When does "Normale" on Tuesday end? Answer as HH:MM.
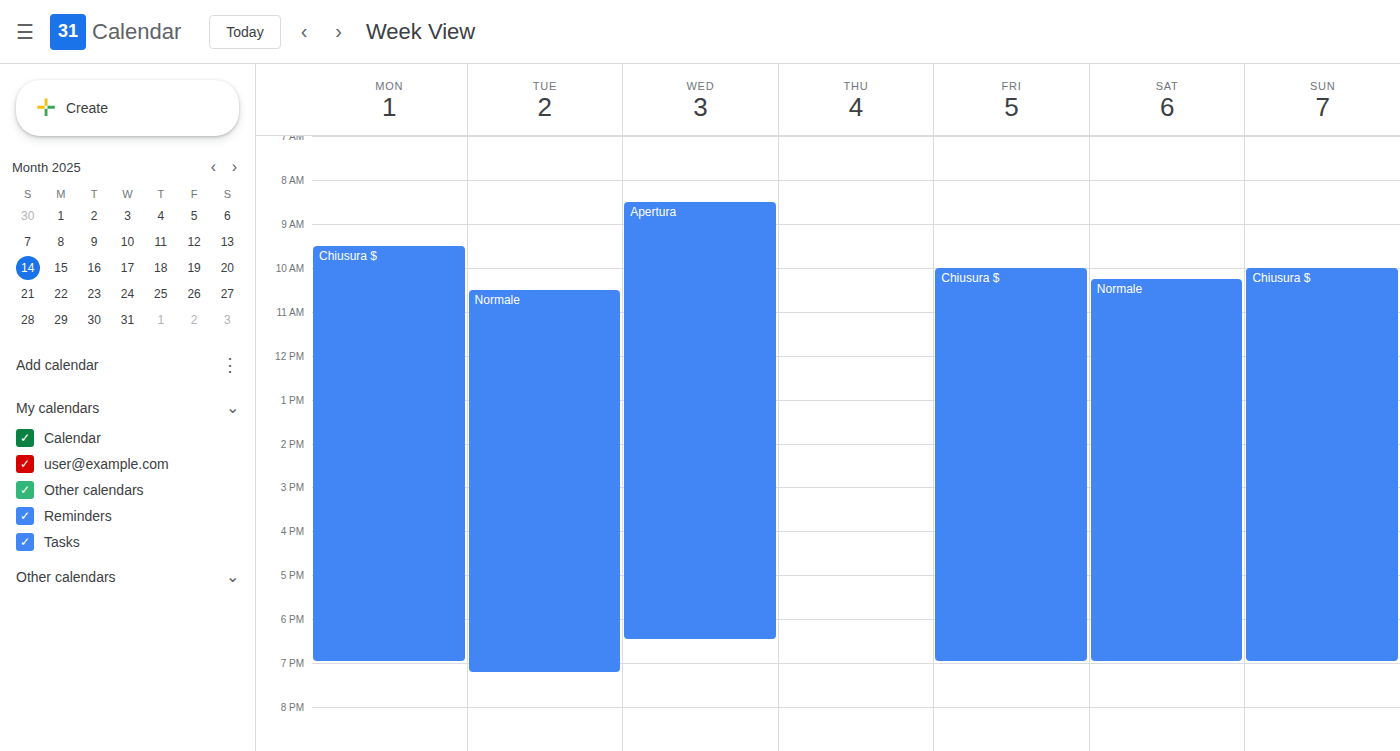
19:15